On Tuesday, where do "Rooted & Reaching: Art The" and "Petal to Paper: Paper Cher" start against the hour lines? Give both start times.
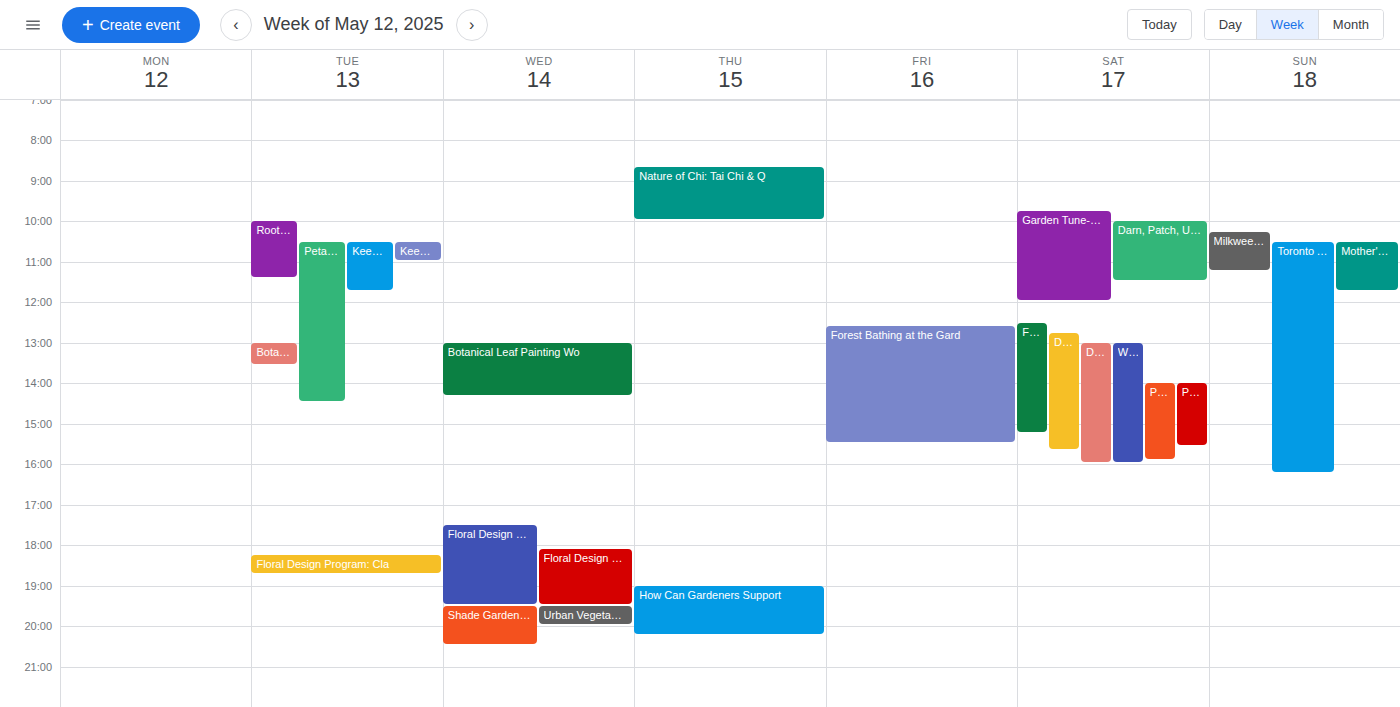
"Rooted & Reaching: Art The": 10:00 AM, exactly on the 10 AM line. "Petal to Paper: Paper Cher": 10:30 AM, halfway between the 10 AM and 11 AM lines.